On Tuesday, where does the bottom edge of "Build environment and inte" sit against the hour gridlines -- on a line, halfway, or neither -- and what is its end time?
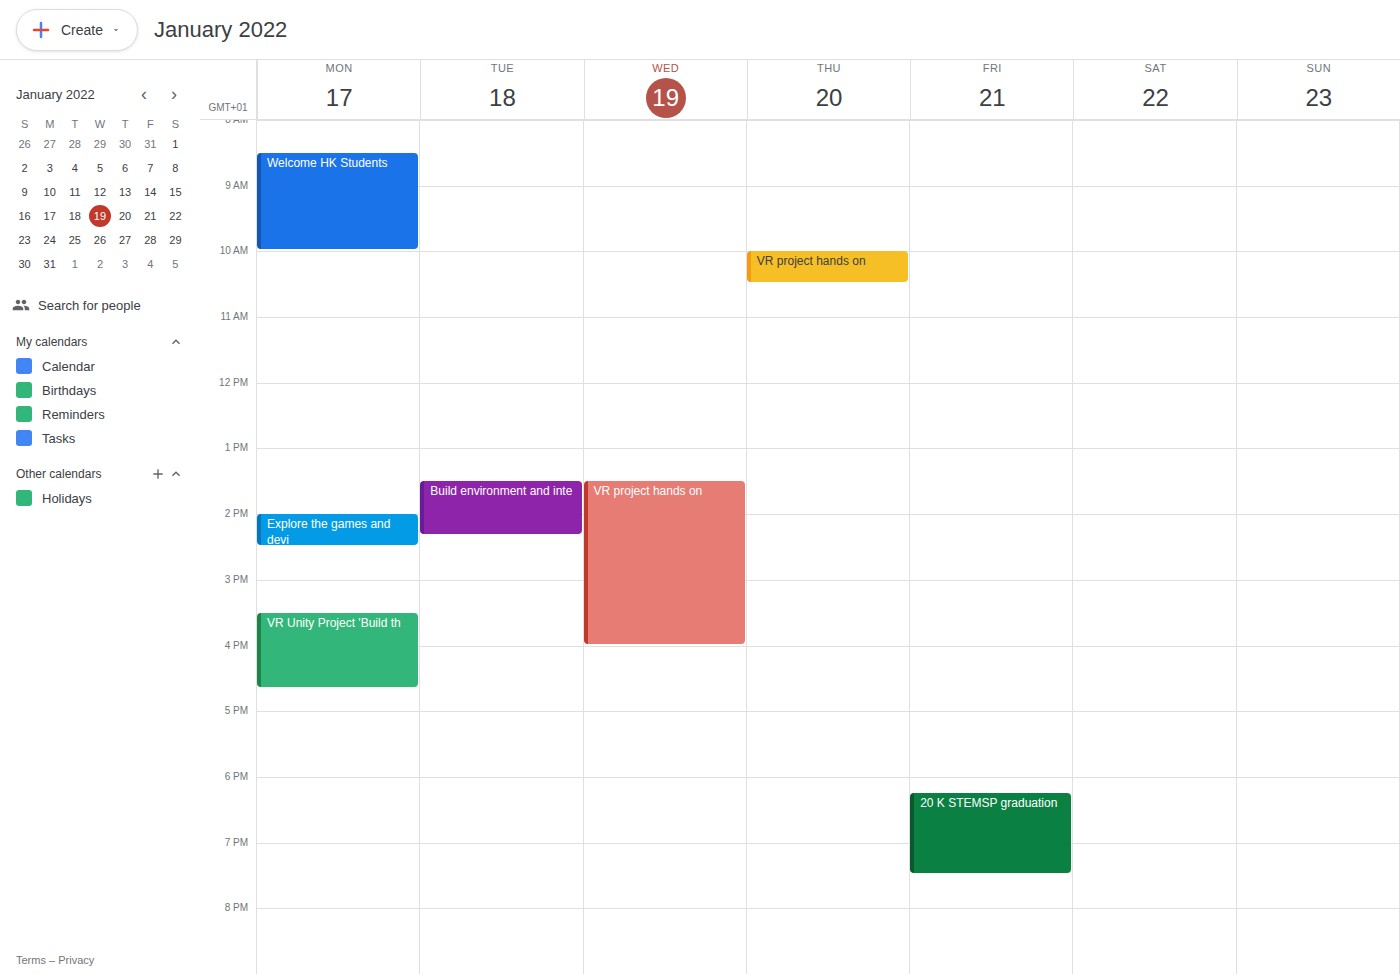
2:20 PM -- neither: 20 minutes below the 2 PM line and 40 minutes above the 3 PM line.